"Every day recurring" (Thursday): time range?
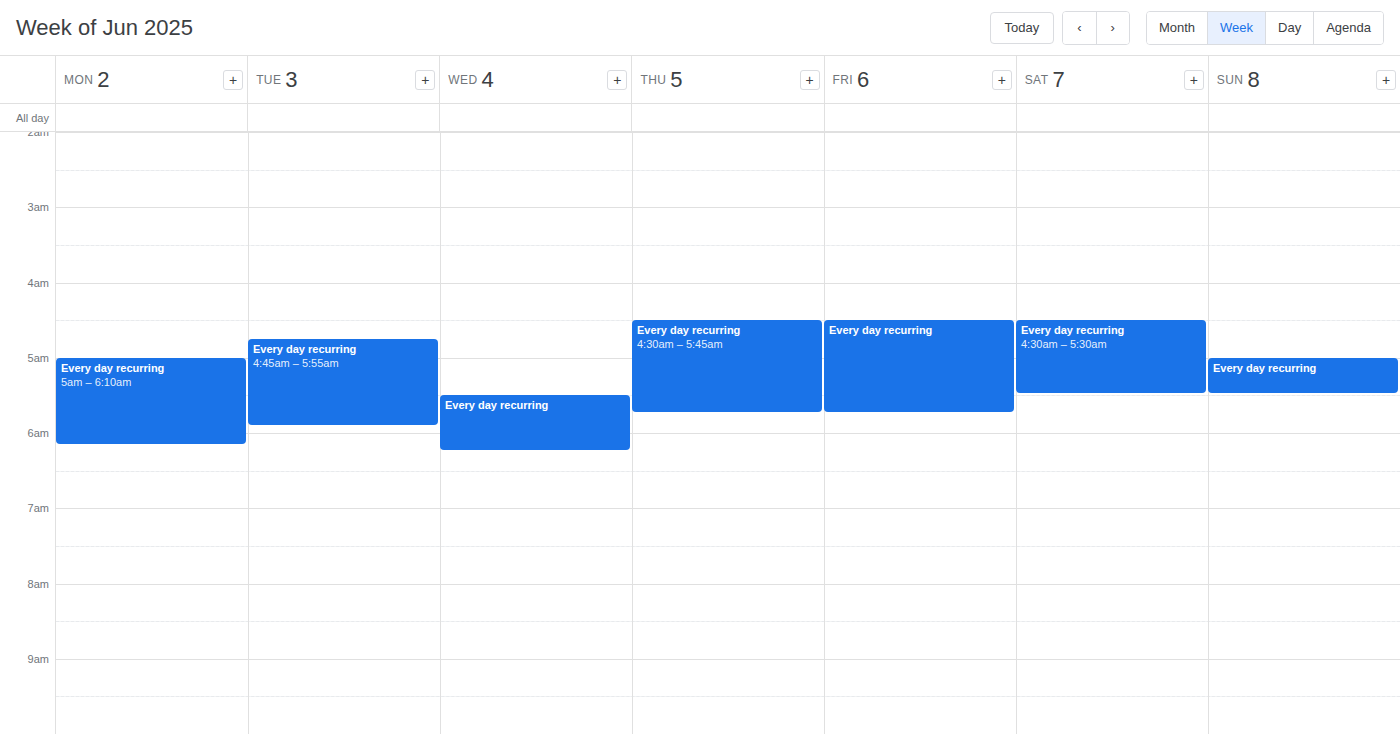
4:30 AM to 5:45 AM